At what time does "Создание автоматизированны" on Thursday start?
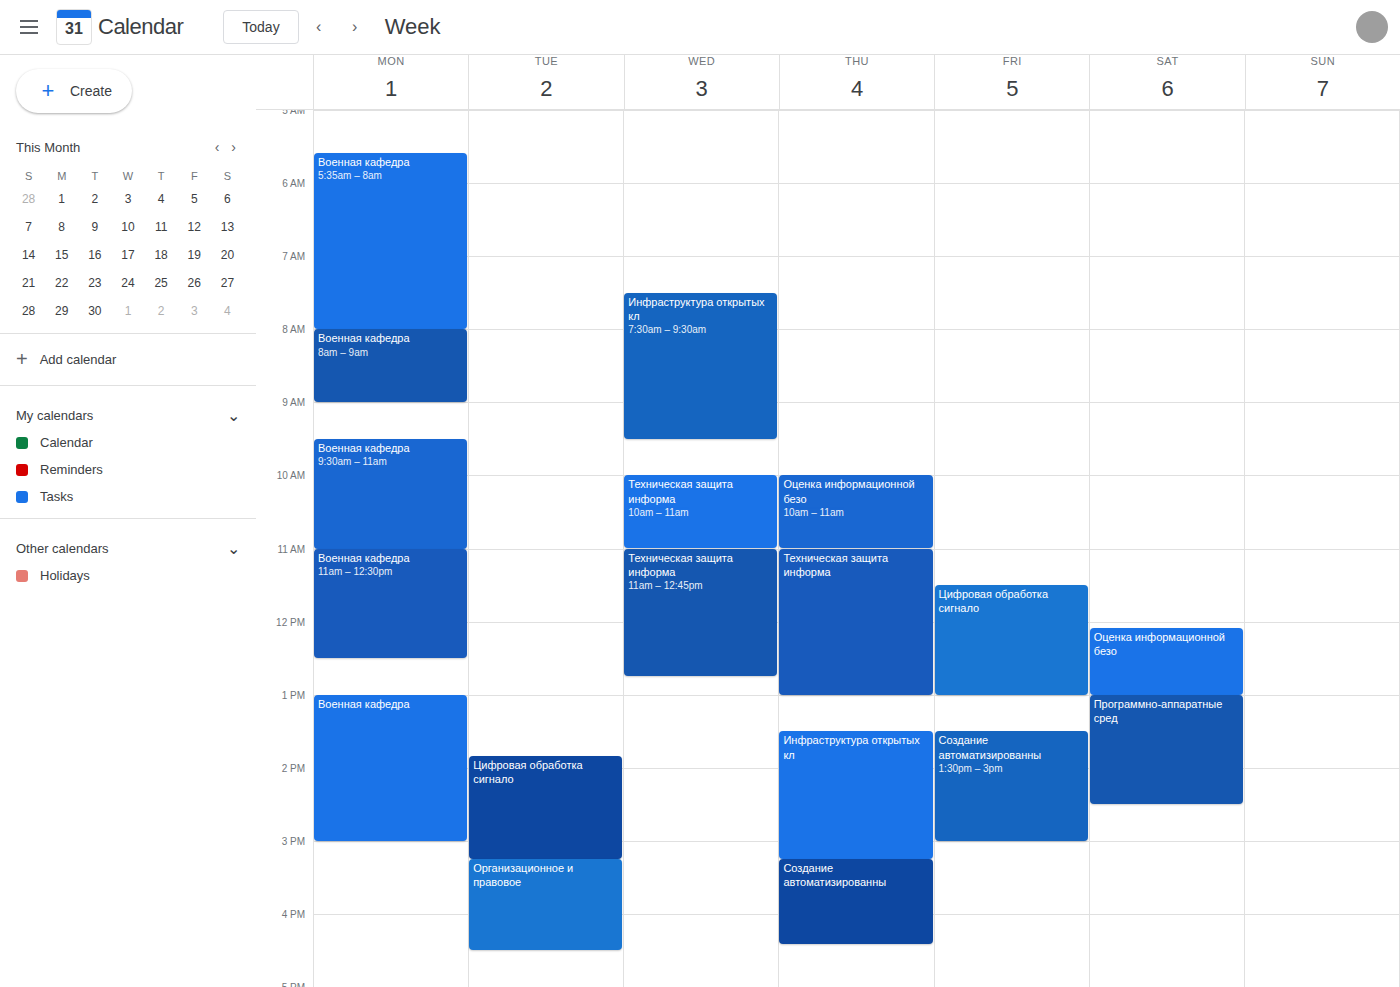
3:15 PM